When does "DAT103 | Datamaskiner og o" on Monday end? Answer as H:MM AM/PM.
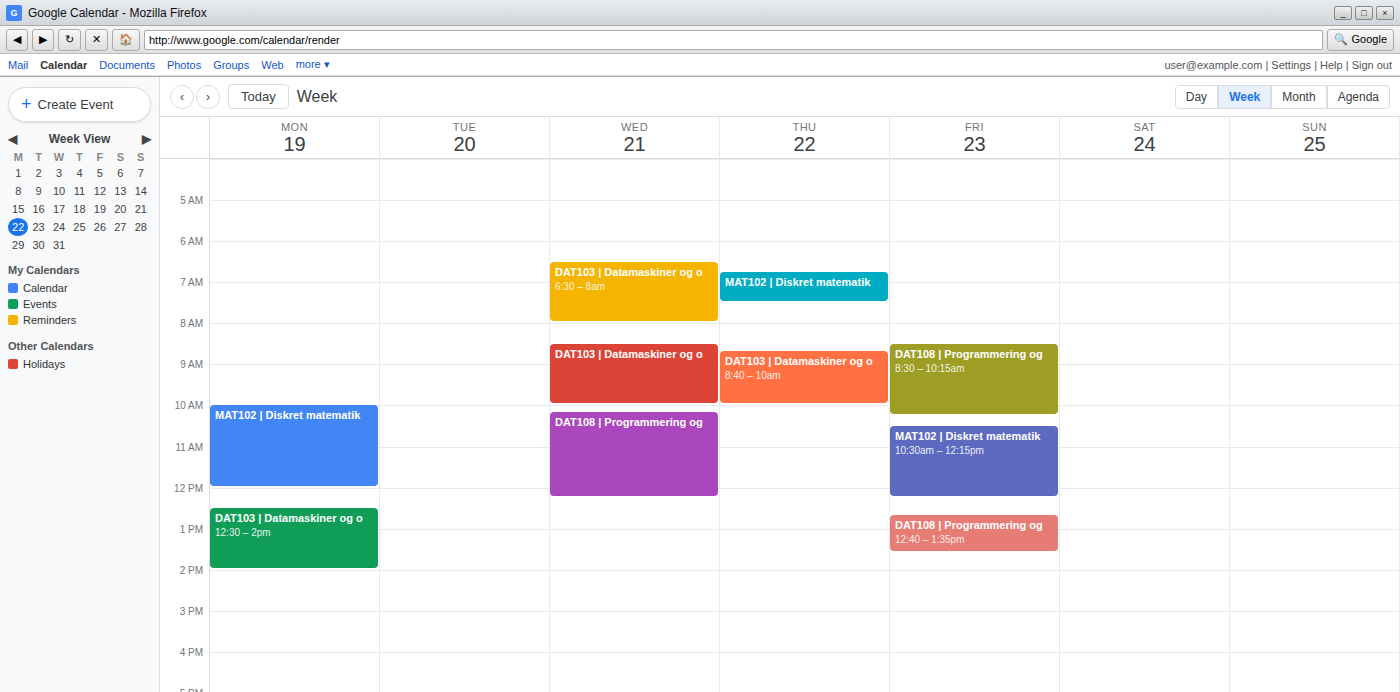
2:00 PM